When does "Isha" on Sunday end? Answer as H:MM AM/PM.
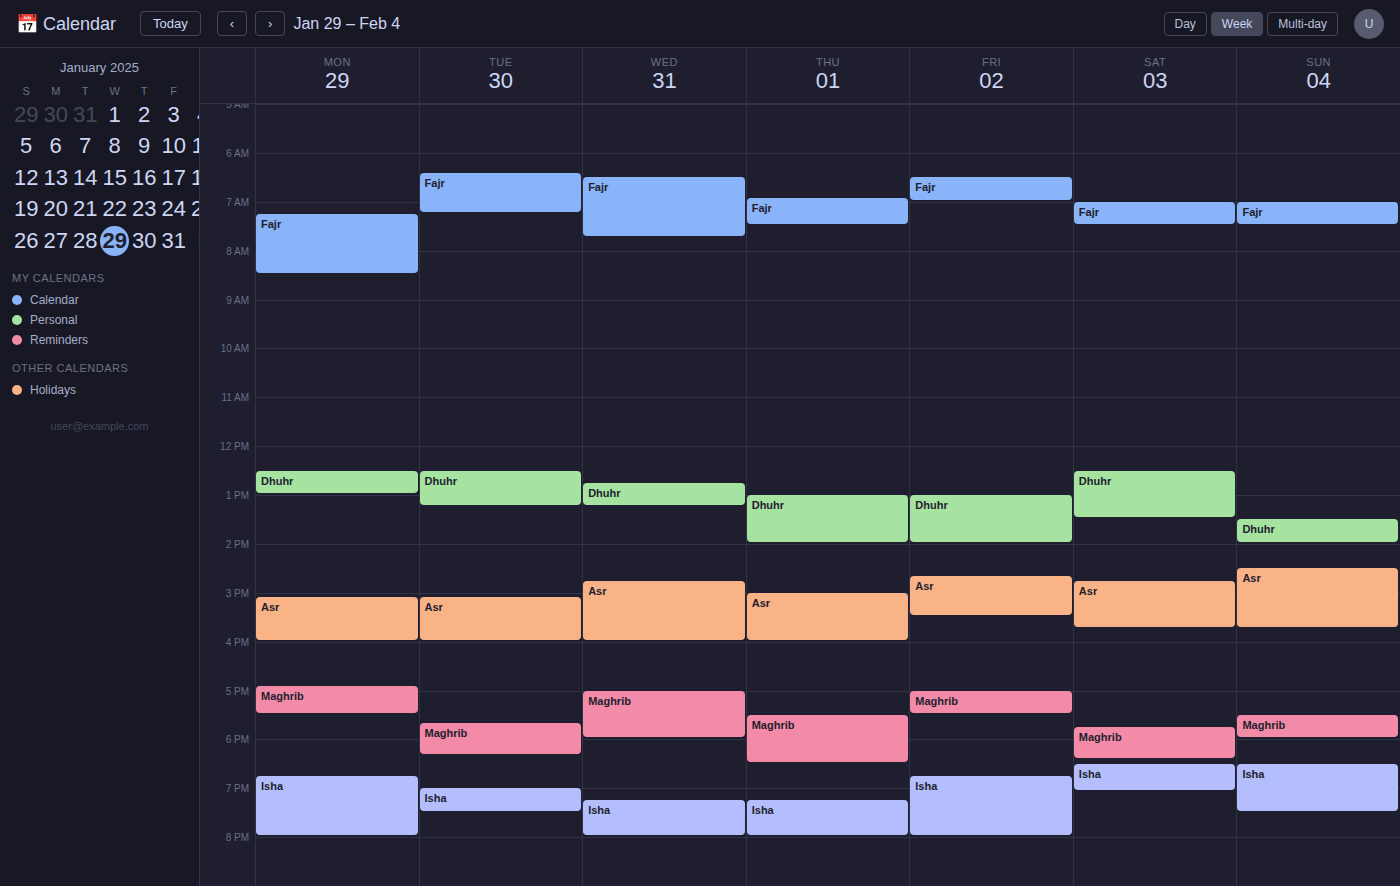
7:30 PM